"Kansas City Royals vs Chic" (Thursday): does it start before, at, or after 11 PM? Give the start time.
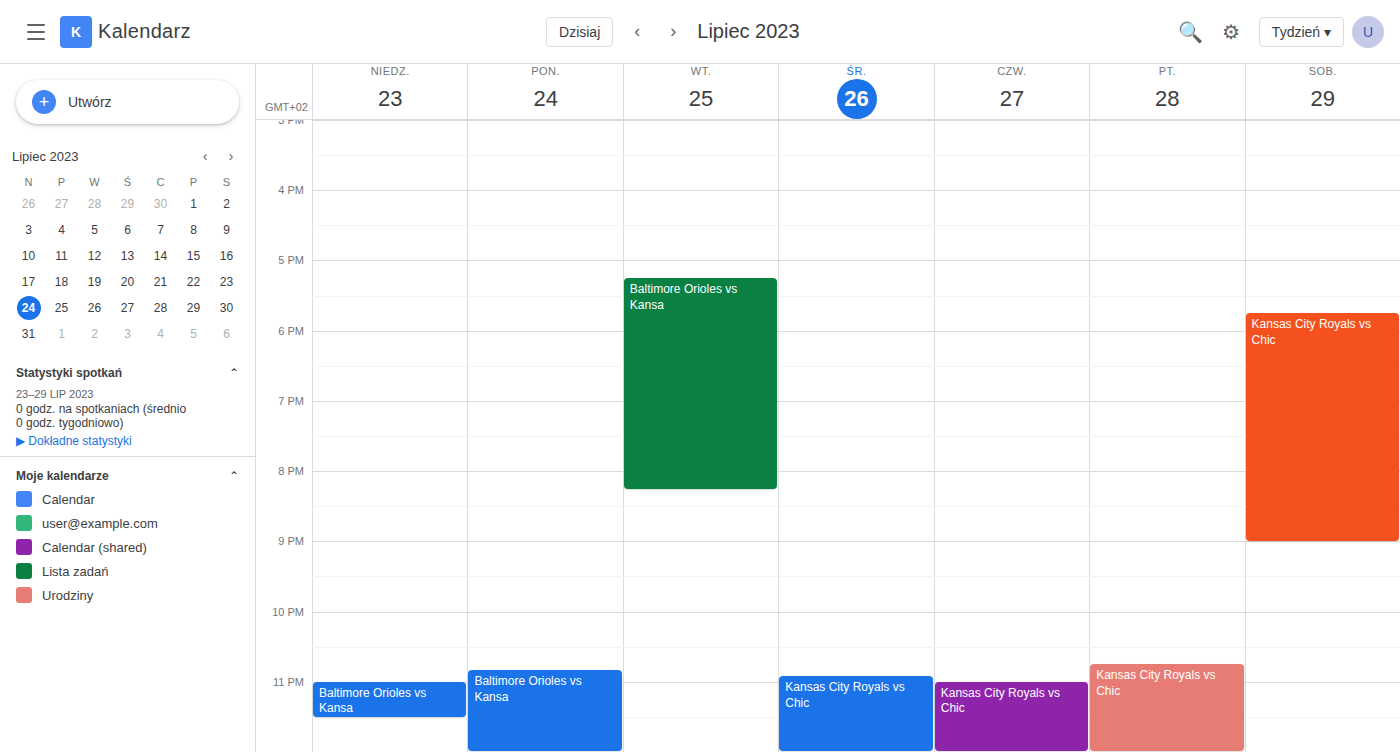
11:00 PM -- exactly at 11 PM, on the 11 PM line.